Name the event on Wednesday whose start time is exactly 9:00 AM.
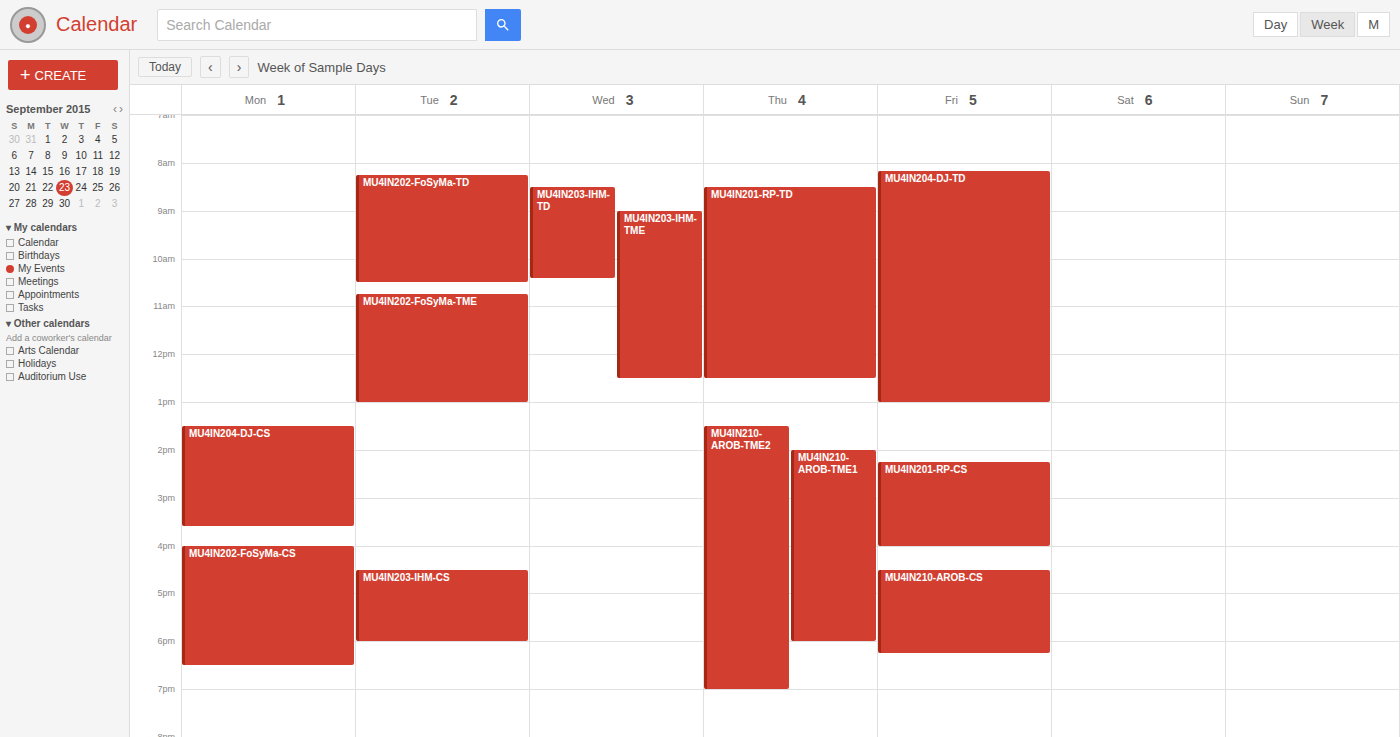
"MU4IN203-IHM-TME"